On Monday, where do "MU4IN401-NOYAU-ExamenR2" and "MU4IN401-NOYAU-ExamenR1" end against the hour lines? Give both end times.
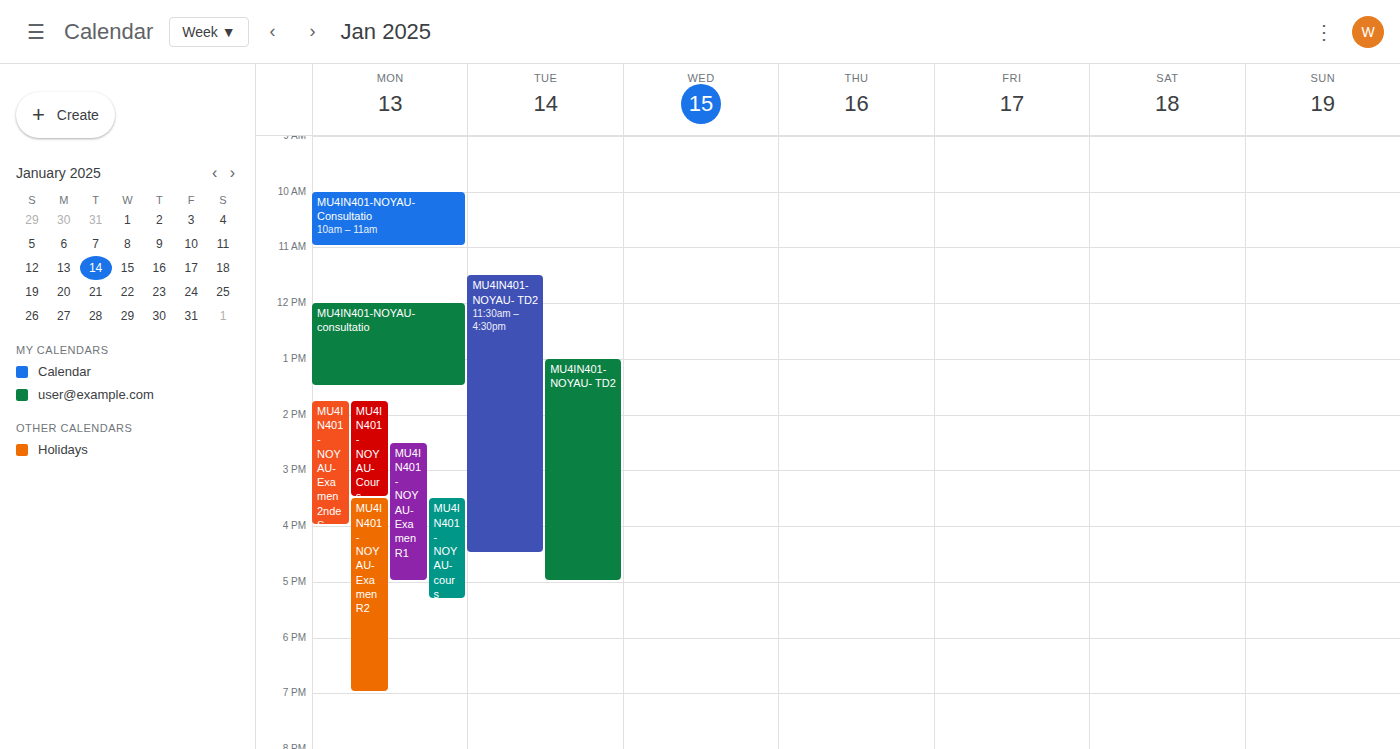
"MU4IN401-NOYAU-ExamenR2": 7:00 PM, exactly on the 7 PM line. "MU4IN401-NOYAU-ExamenR1": 5:00 PM, exactly on the 5 PM line.